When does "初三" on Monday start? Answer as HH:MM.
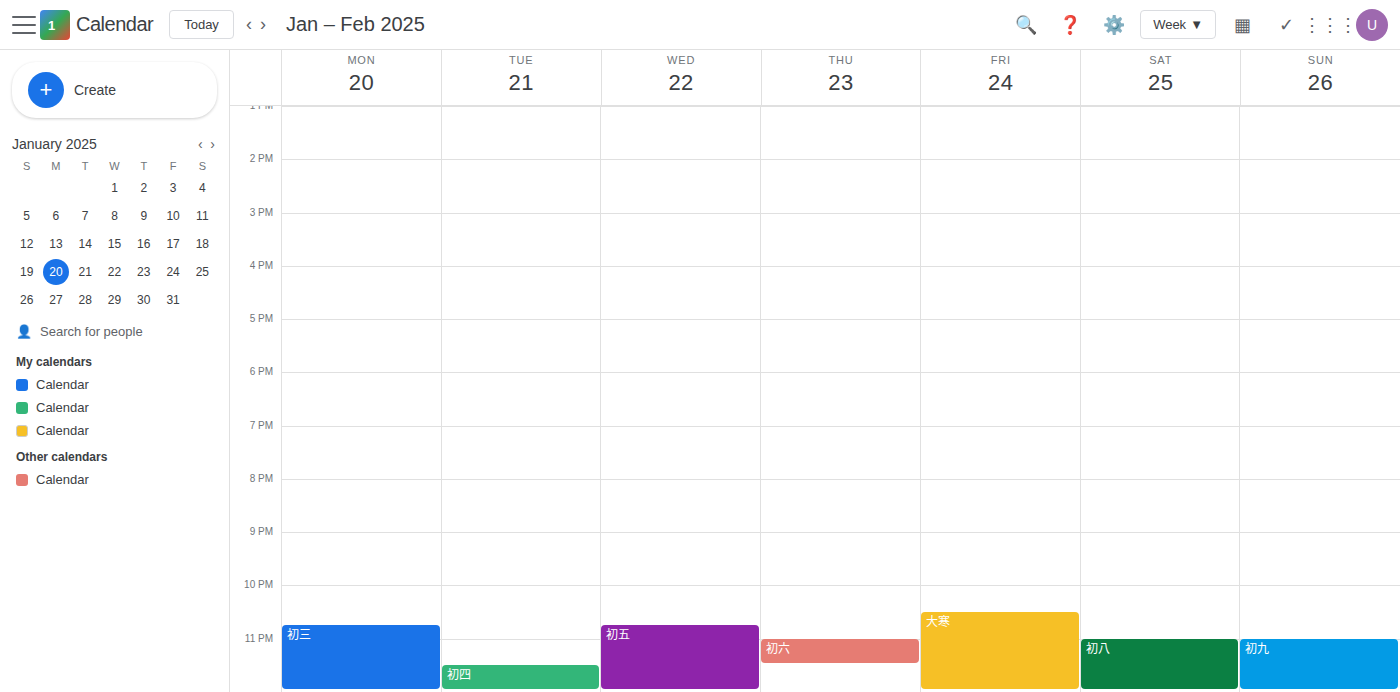
22:45